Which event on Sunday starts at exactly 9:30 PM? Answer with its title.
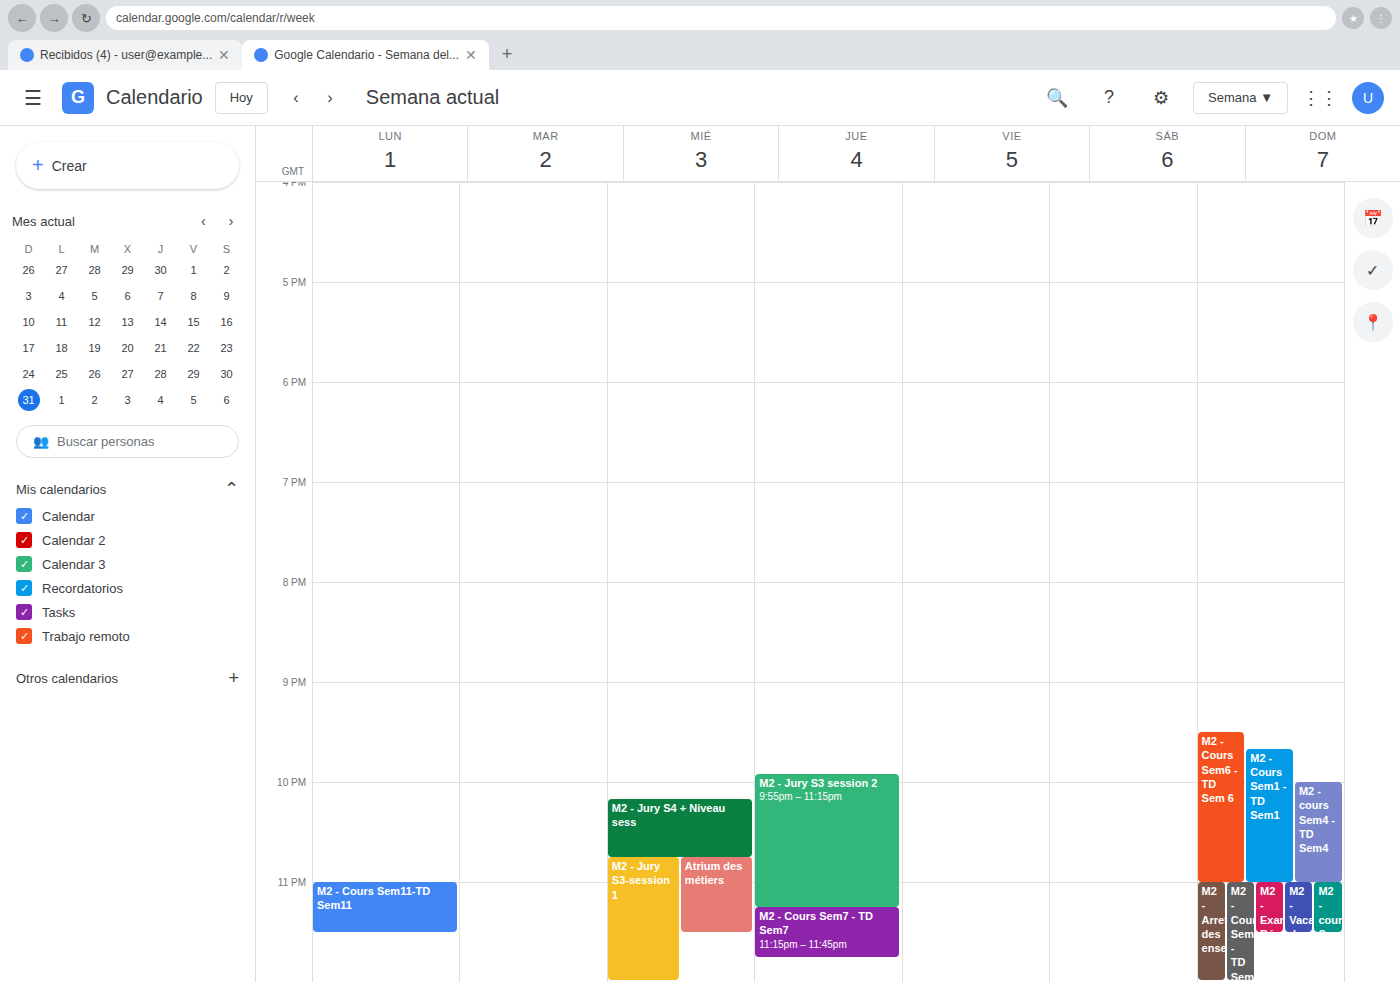
"M2 - Cours Sem6 - TD Sem 6"